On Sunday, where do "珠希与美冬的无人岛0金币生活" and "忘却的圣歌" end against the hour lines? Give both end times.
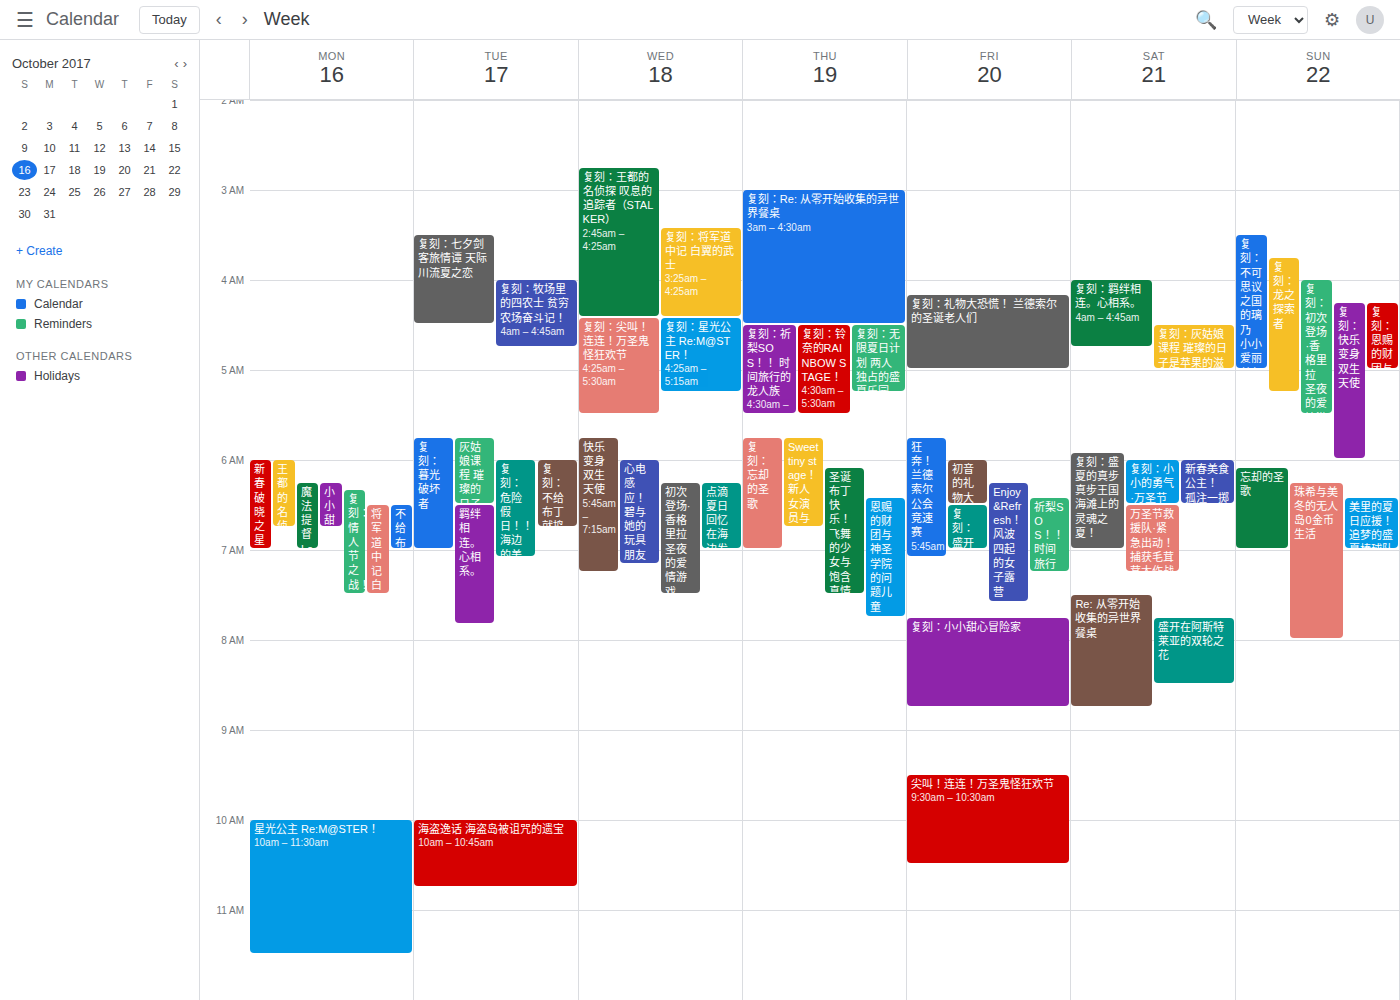
"珠希与美冬的无人岛0金币生活": 8:00 AM, exactly on the 8 AM line. "忘却的圣歌": 7:00 AM, exactly on the 7 AM line.